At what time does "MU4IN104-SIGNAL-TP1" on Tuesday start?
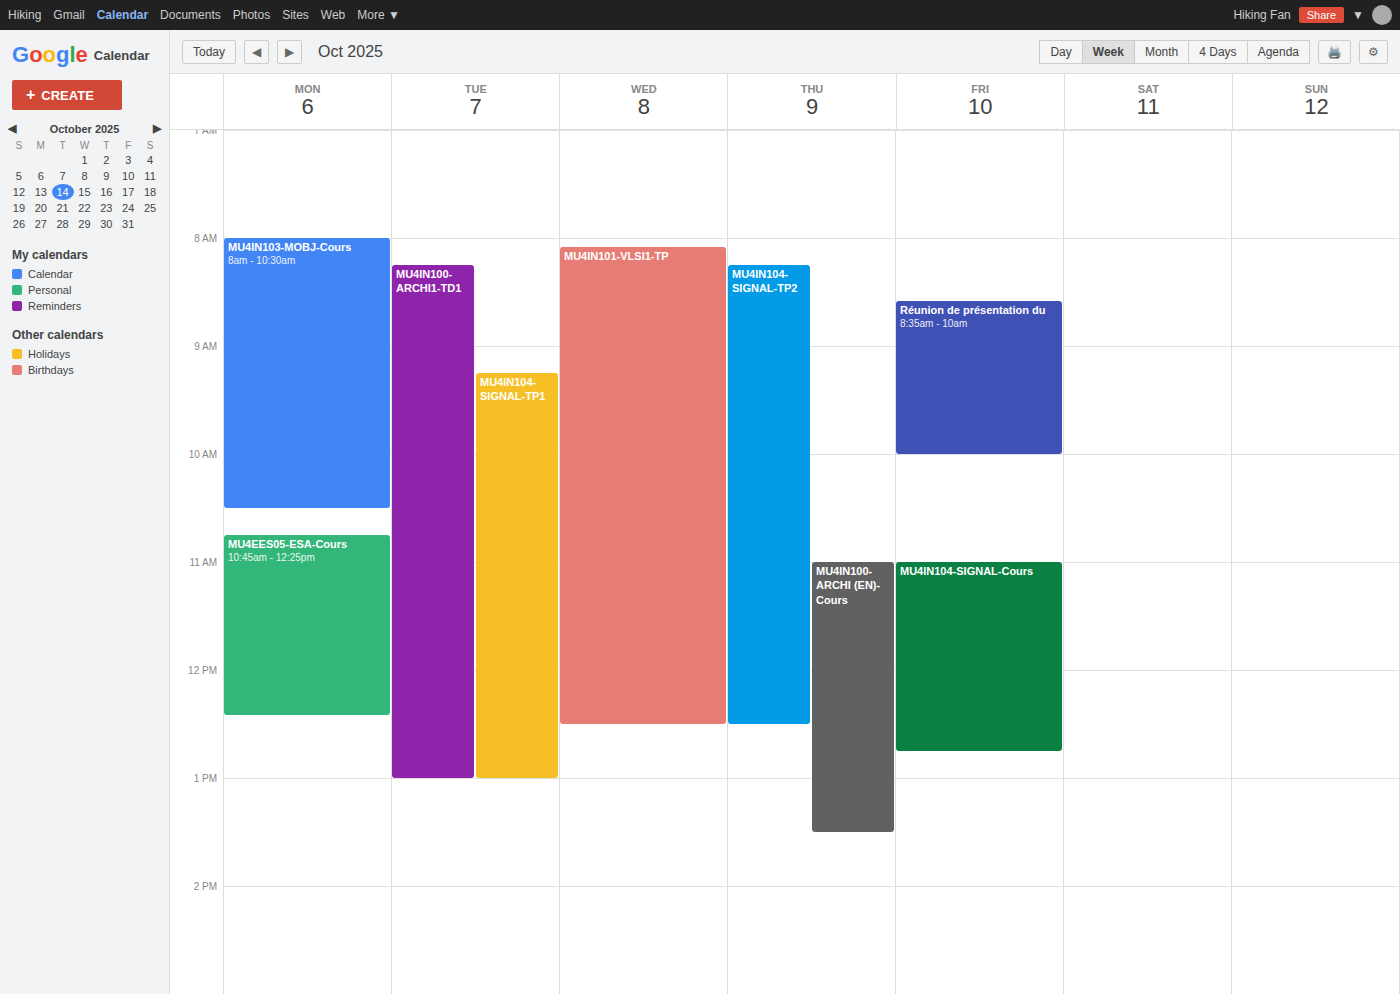
9:15 AM